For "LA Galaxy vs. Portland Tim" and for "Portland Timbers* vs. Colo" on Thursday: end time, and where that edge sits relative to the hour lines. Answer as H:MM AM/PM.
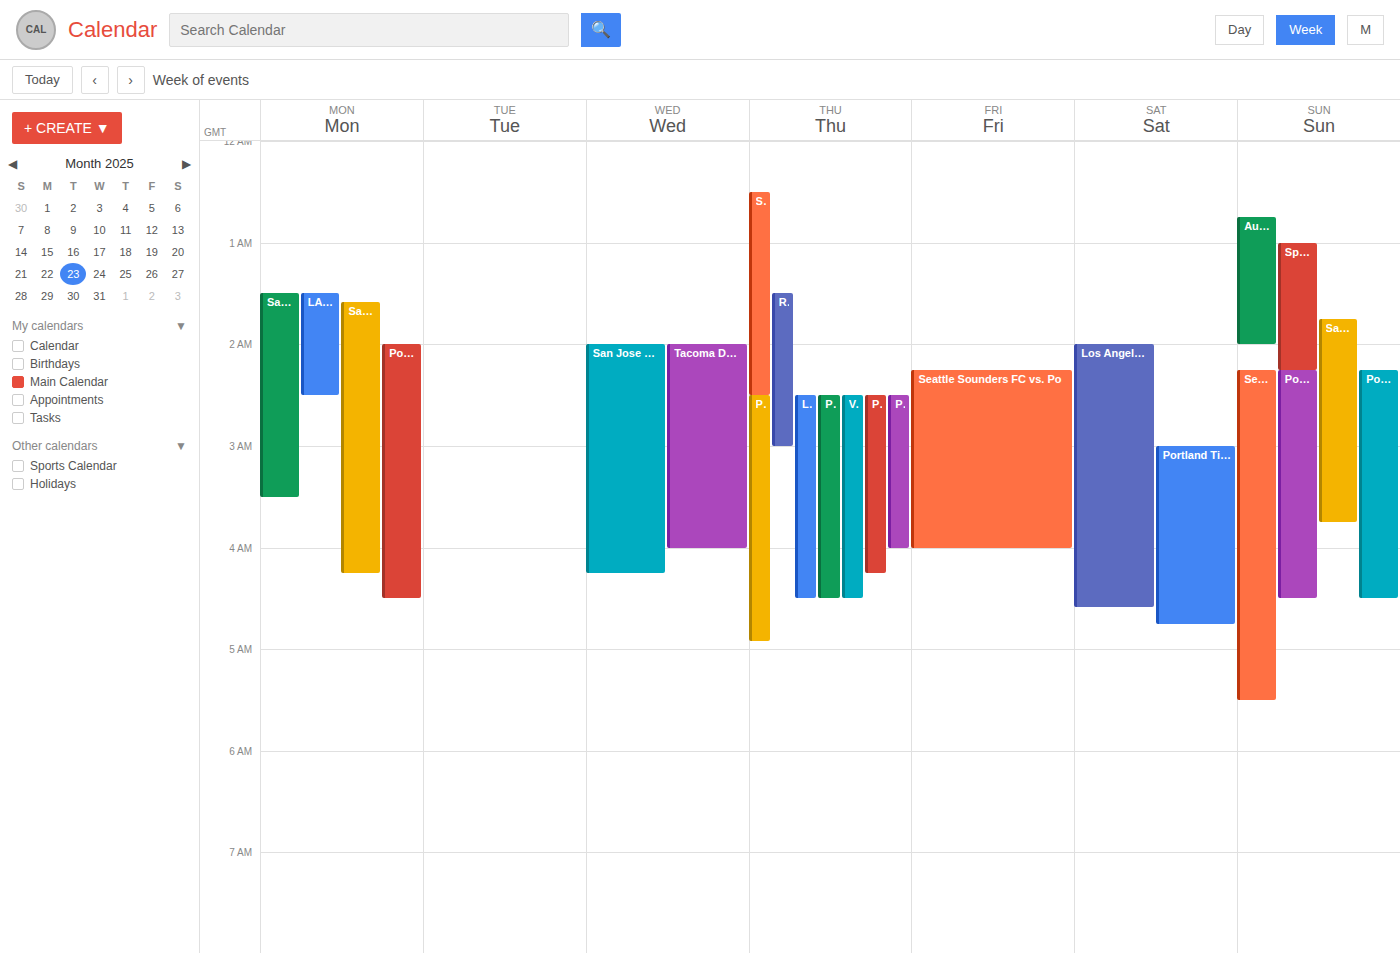
"LA Galaxy vs. Portland Tim": 4:30 AM, halfway between the 4 AM and 5 AM lines. "Portland Timbers* vs. Colo": 4:00 AM, exactly on the 4 AM line.